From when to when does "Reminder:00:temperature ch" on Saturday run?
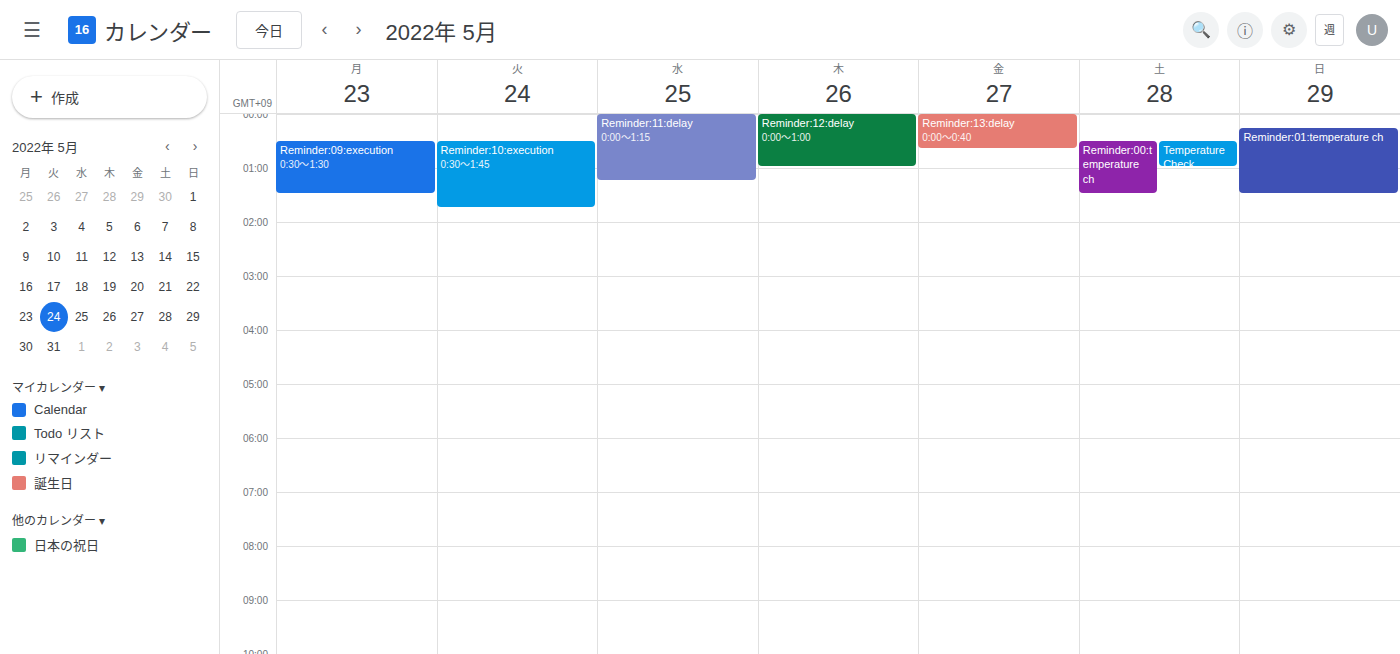
12:30 AM to 1:30 AM